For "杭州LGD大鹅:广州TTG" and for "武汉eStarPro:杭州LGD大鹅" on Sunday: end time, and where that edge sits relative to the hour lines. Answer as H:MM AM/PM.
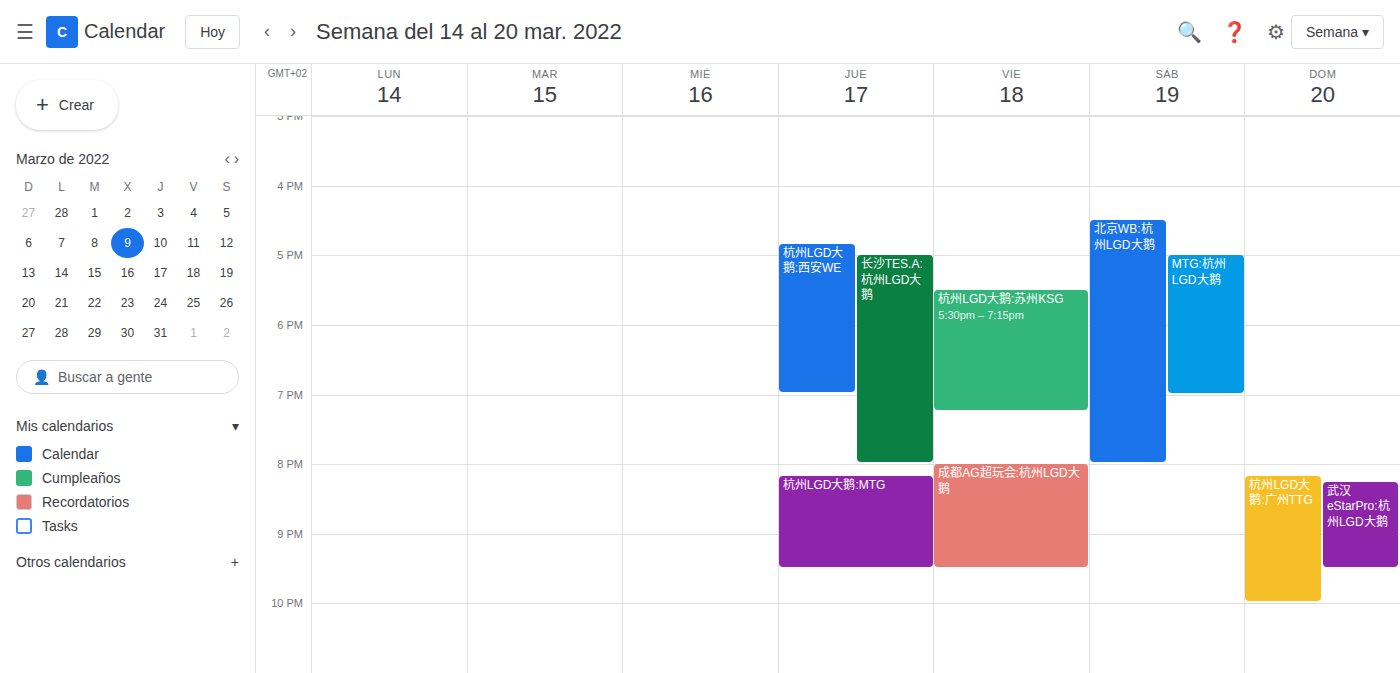
"杭州LGD大鹅:广州TTG": 10:00 PM, exactly on the 10 PM line. "武汉eStarPro:杭州LGD大鹅": 9:30 PM, halfway between the 9 PM and 10 PM lines.